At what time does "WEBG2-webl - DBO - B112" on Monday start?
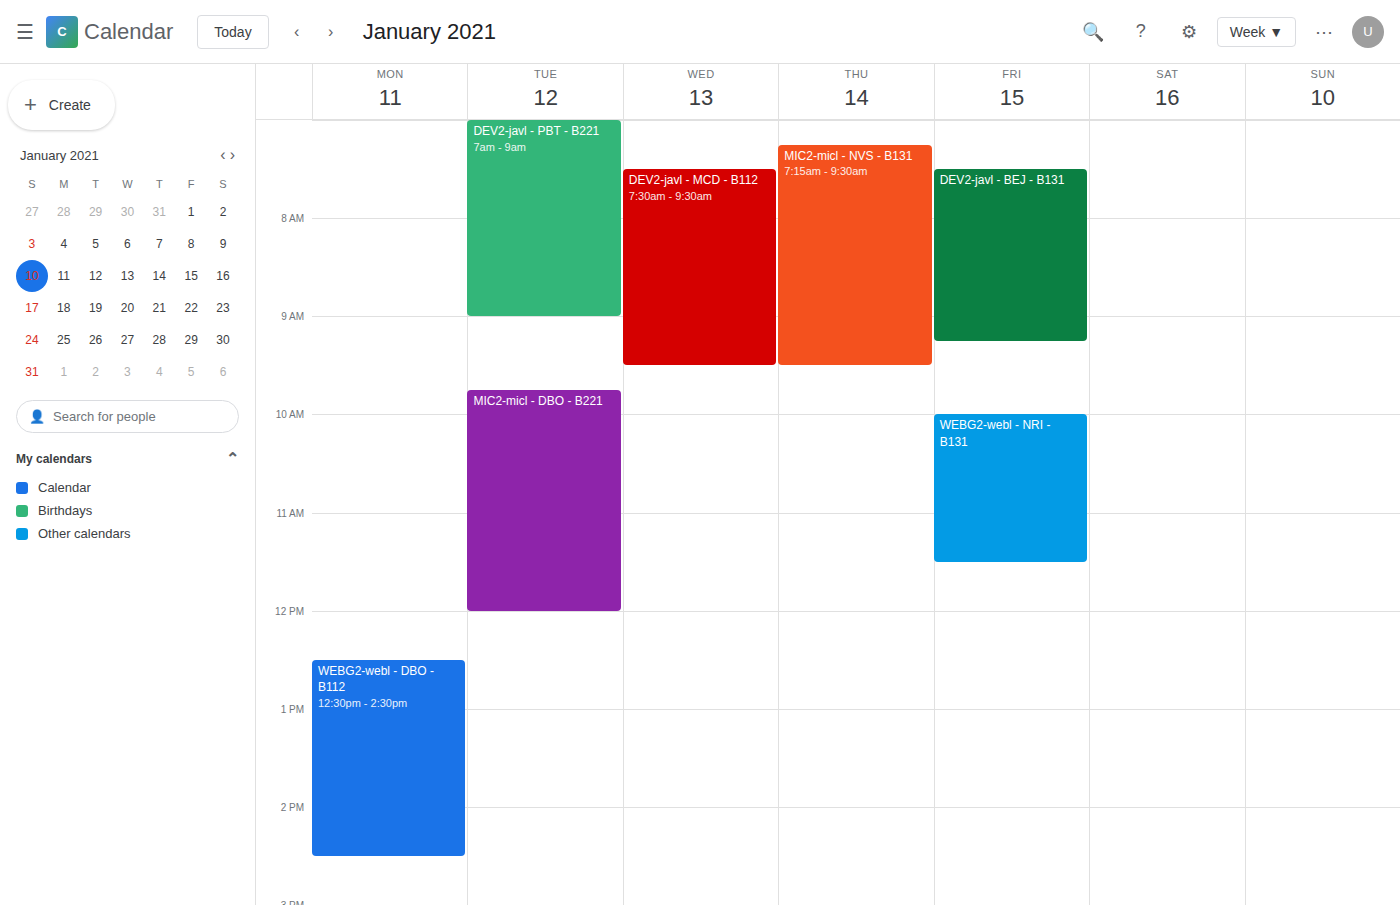
12:30 PM